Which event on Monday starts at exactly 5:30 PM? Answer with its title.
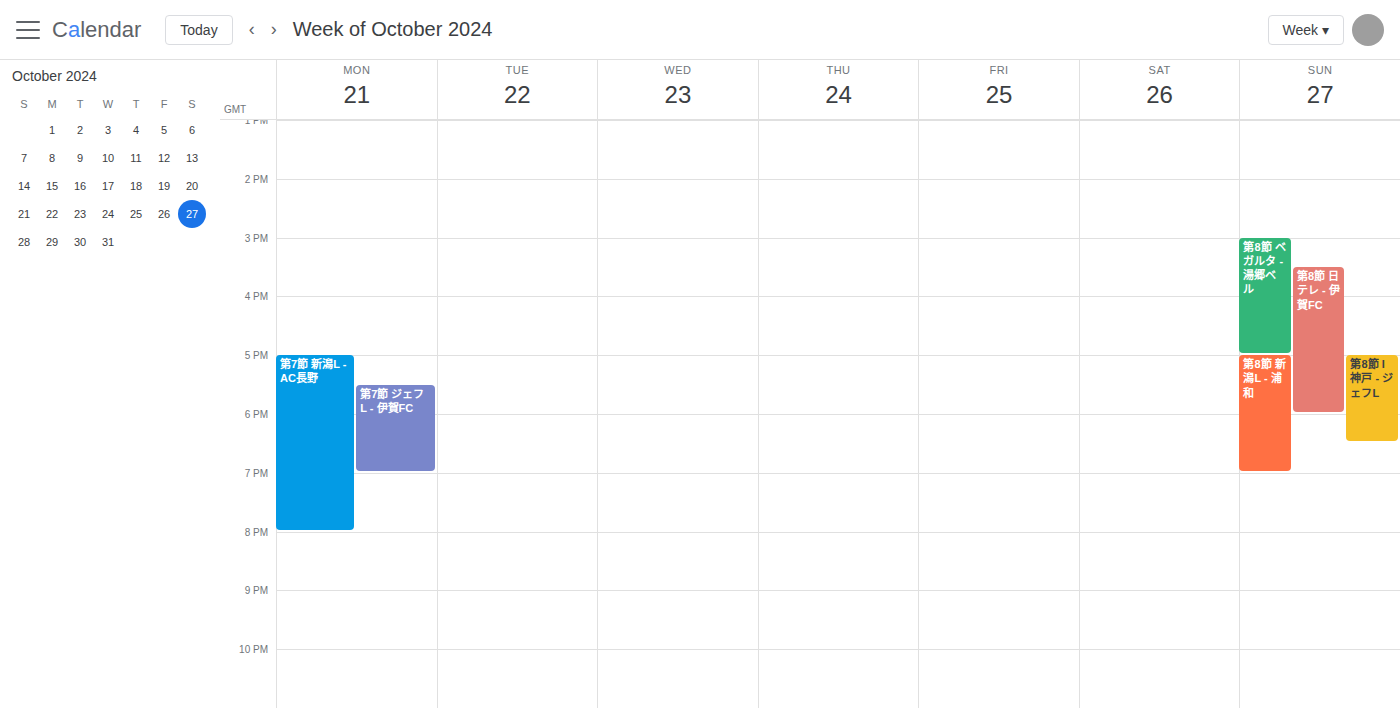
"第7節 ジェフL - 伊賀FC"